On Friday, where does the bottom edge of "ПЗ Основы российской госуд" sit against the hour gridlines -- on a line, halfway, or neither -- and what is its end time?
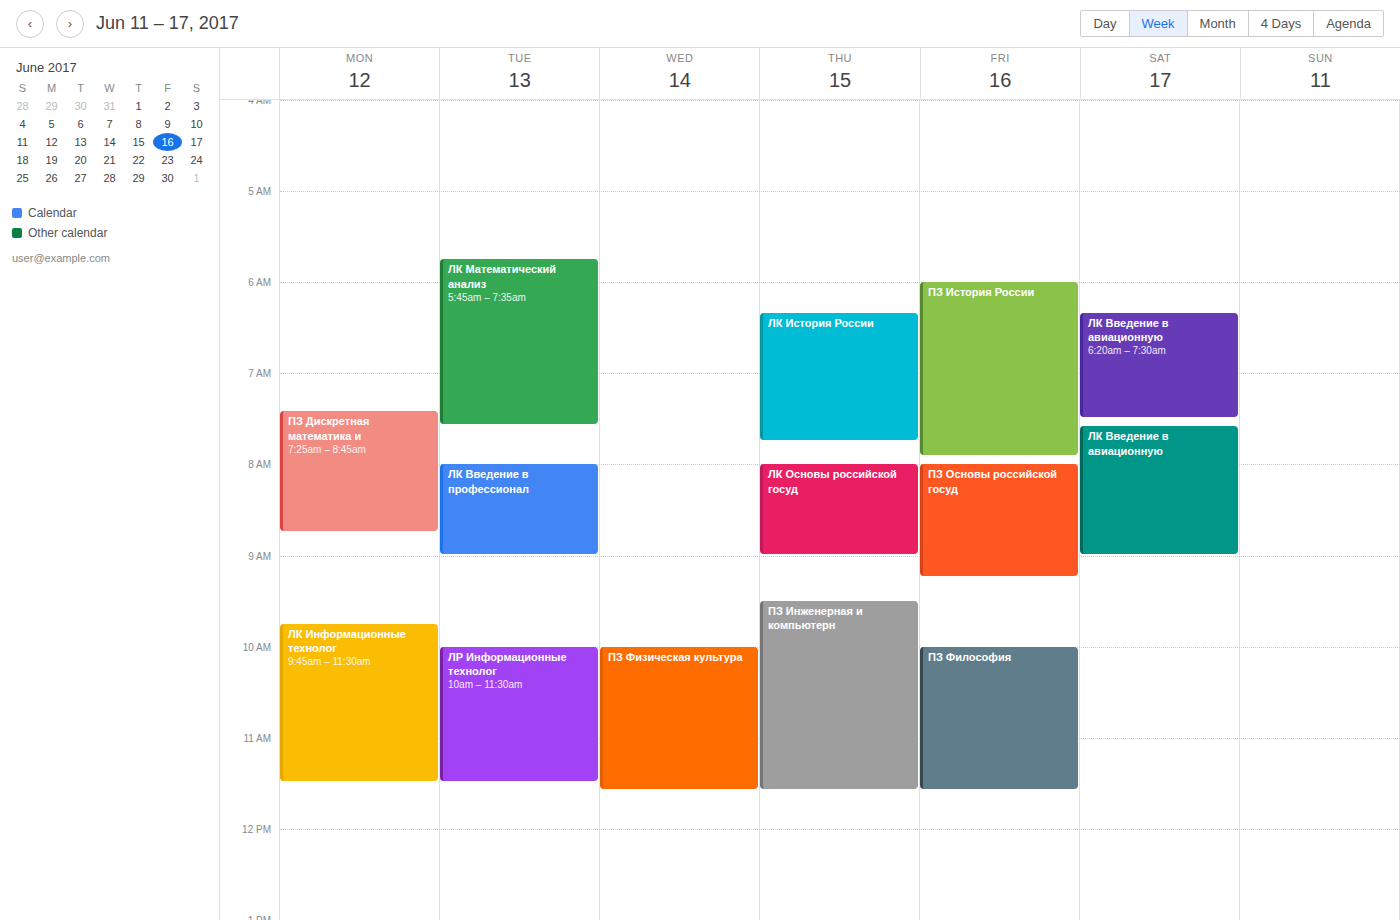
9:15 AM -- neither: a quarter of the way from the 9 AM line to the 10 AM line.